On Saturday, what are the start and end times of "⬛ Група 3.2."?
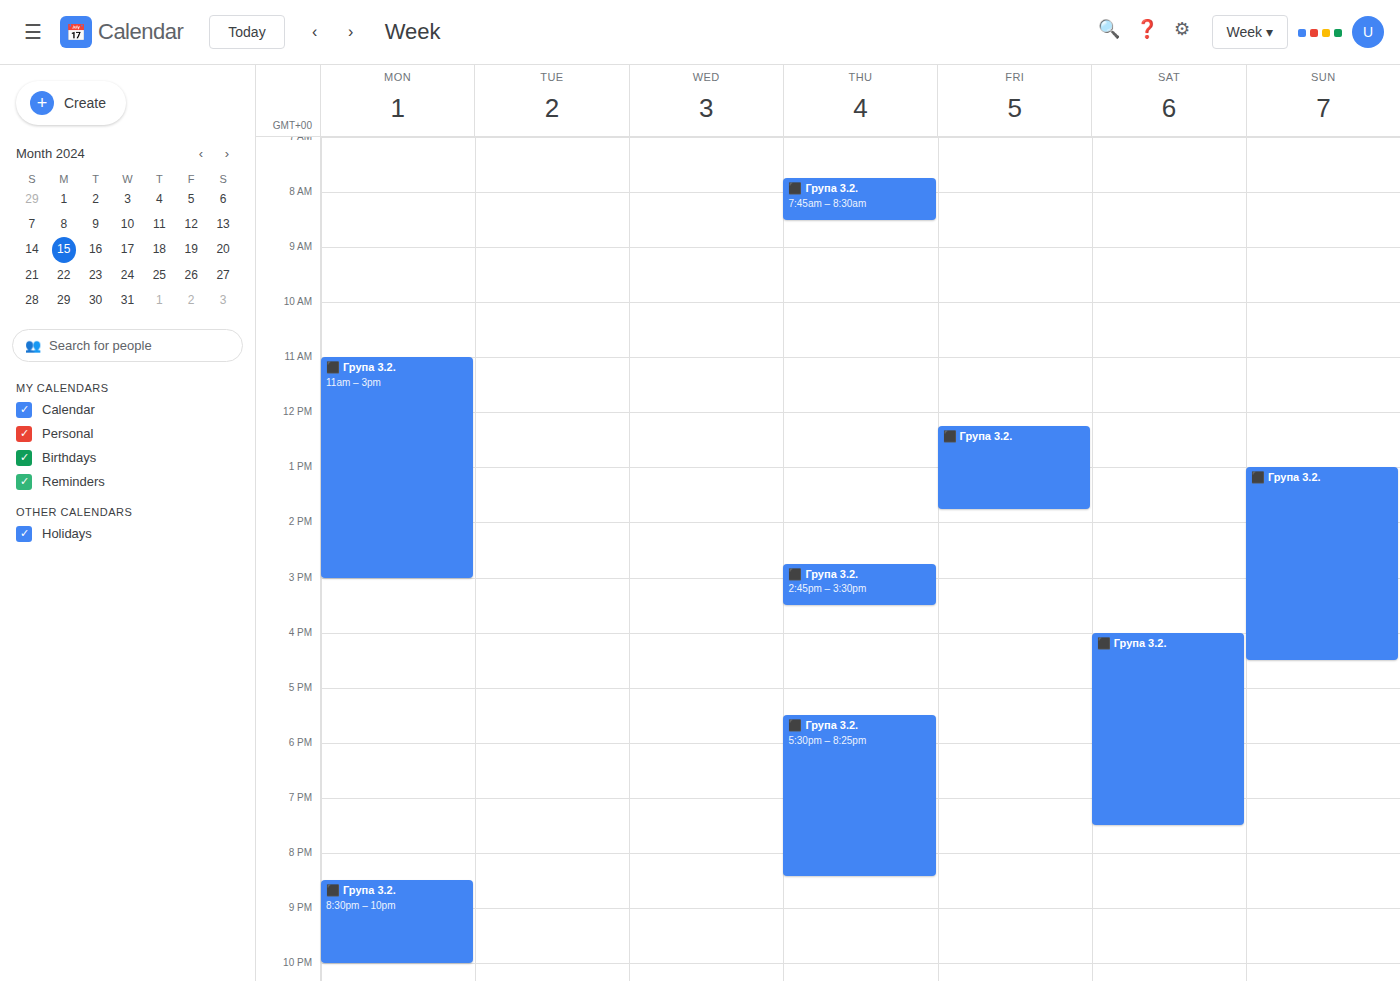
4:00 PM to 7:30 PM